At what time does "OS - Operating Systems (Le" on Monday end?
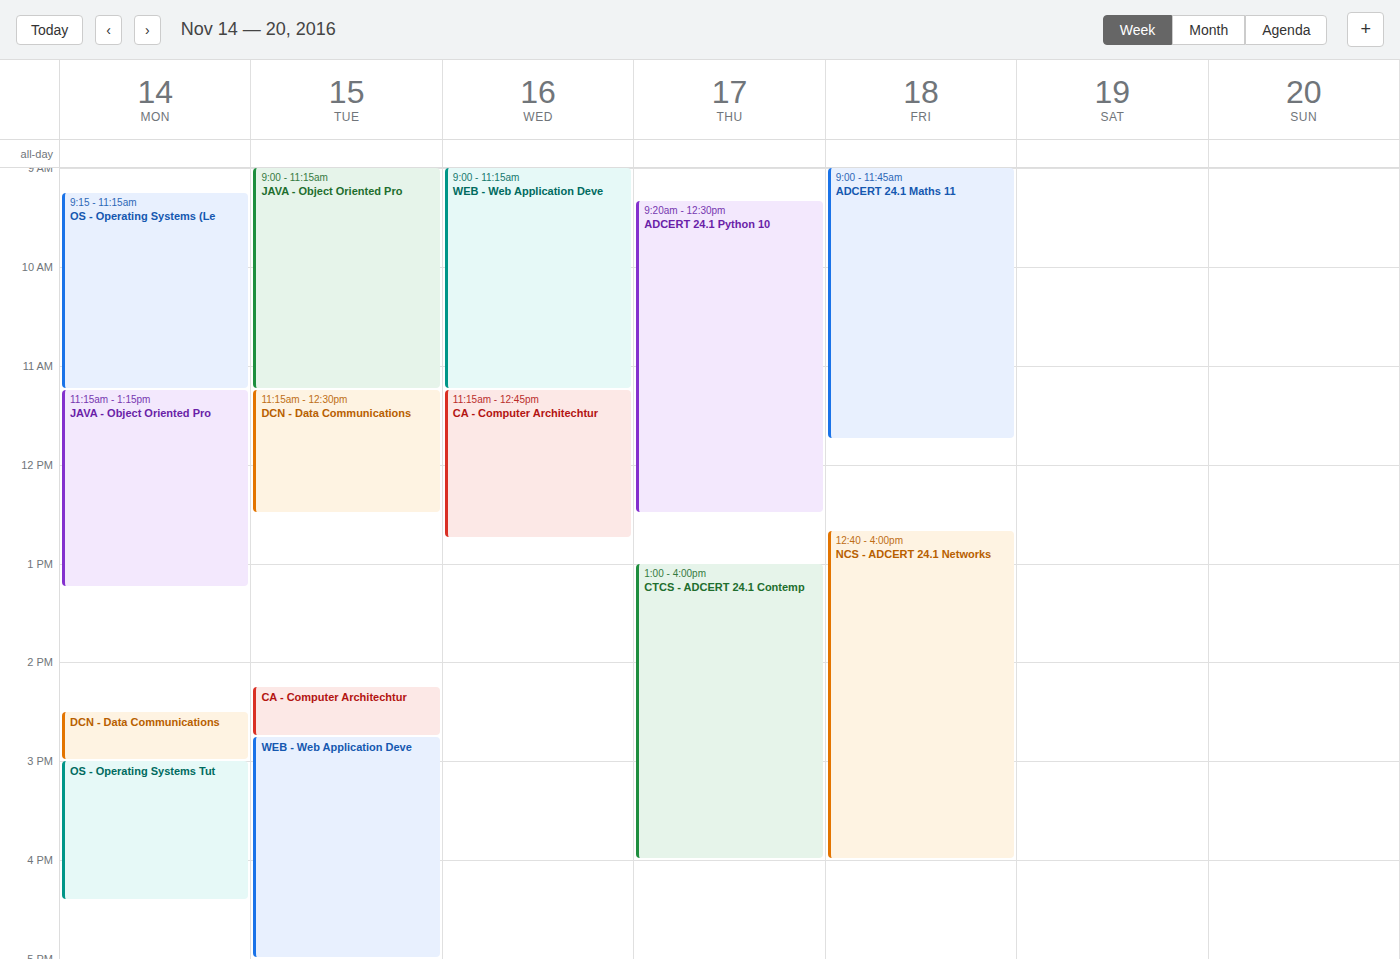
11:15 AM